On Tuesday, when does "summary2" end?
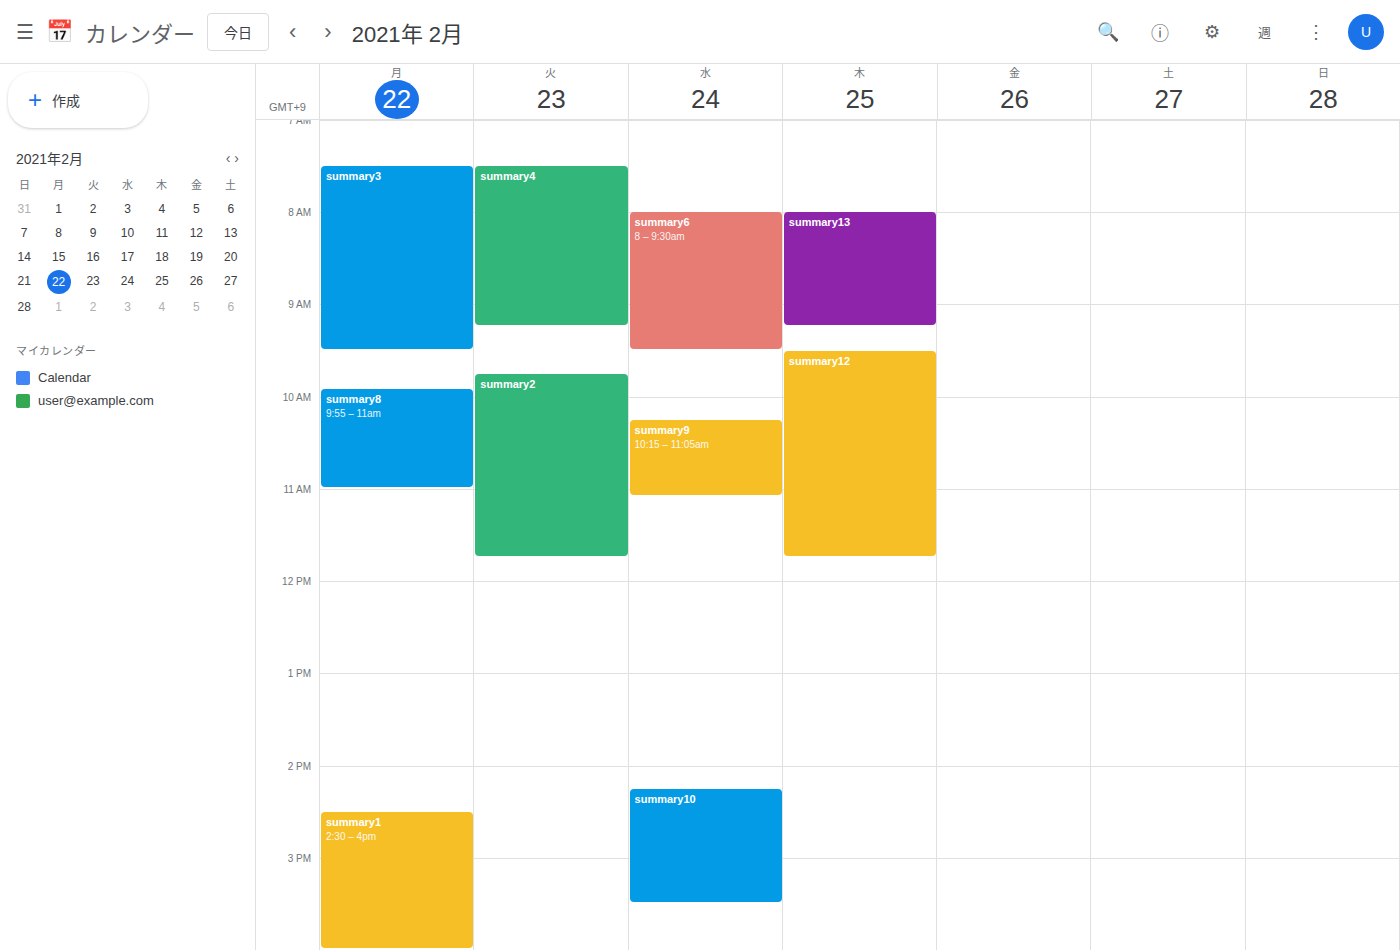
11:45 AM